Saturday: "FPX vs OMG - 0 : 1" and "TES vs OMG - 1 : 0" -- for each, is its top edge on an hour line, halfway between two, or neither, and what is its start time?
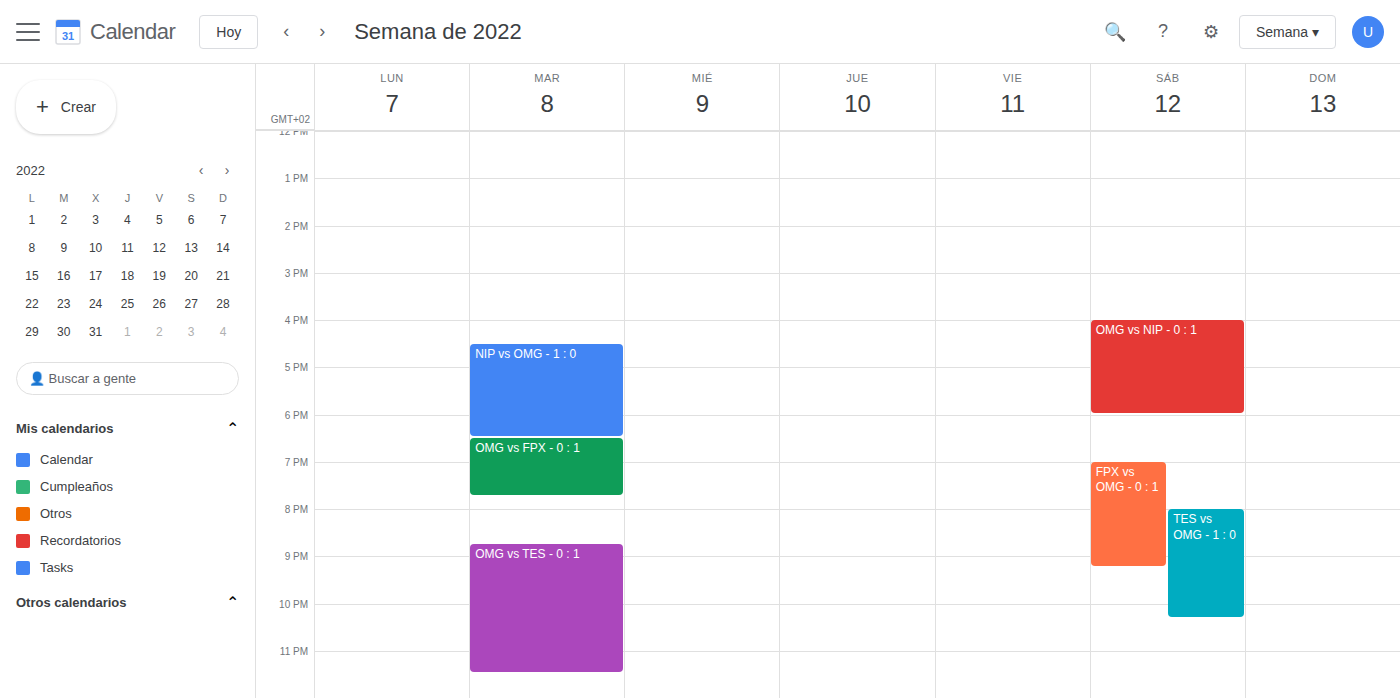
"FPX vs OMG - 0 : 1": 7:00 PM, exactly on the 7 PM line. "TES vs OMG - 1 : 0": 8:00 PM, exactly on the 8 PM line.